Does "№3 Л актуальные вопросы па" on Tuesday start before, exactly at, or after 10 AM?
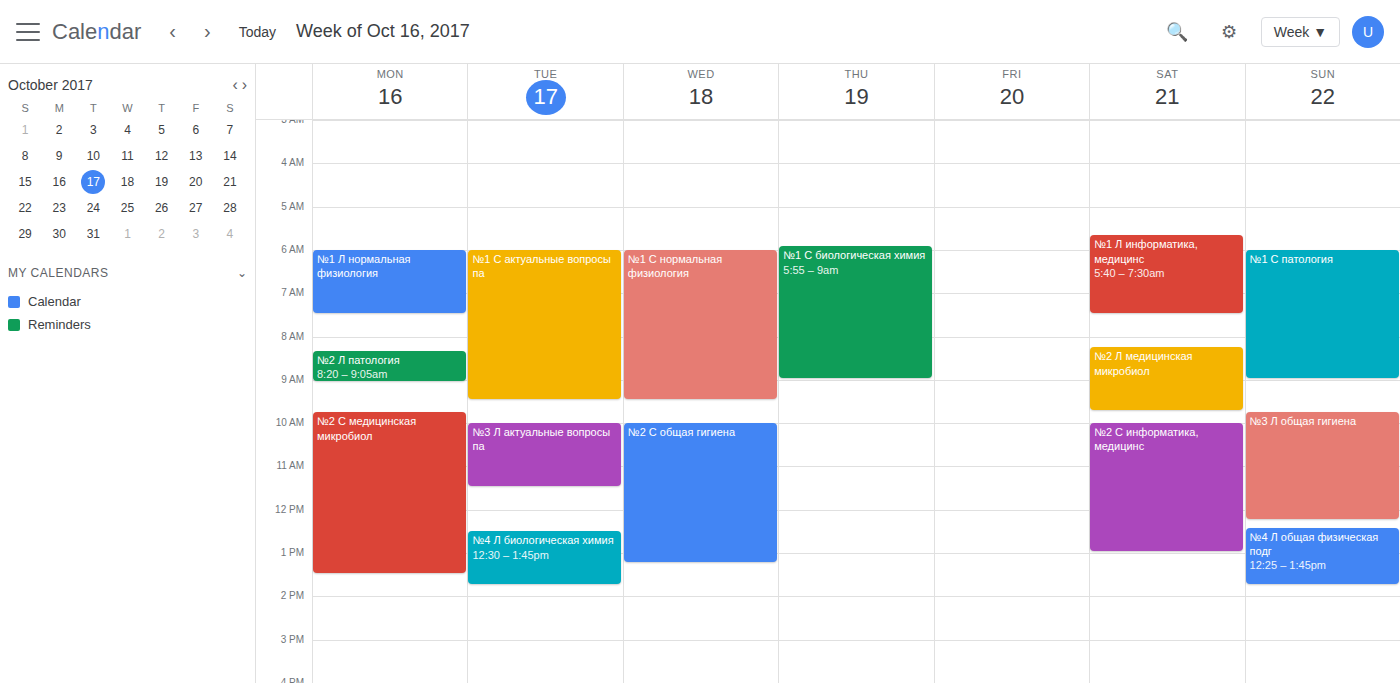
10:00 AM -- exactly at 10 AM, on the 10 AM line.